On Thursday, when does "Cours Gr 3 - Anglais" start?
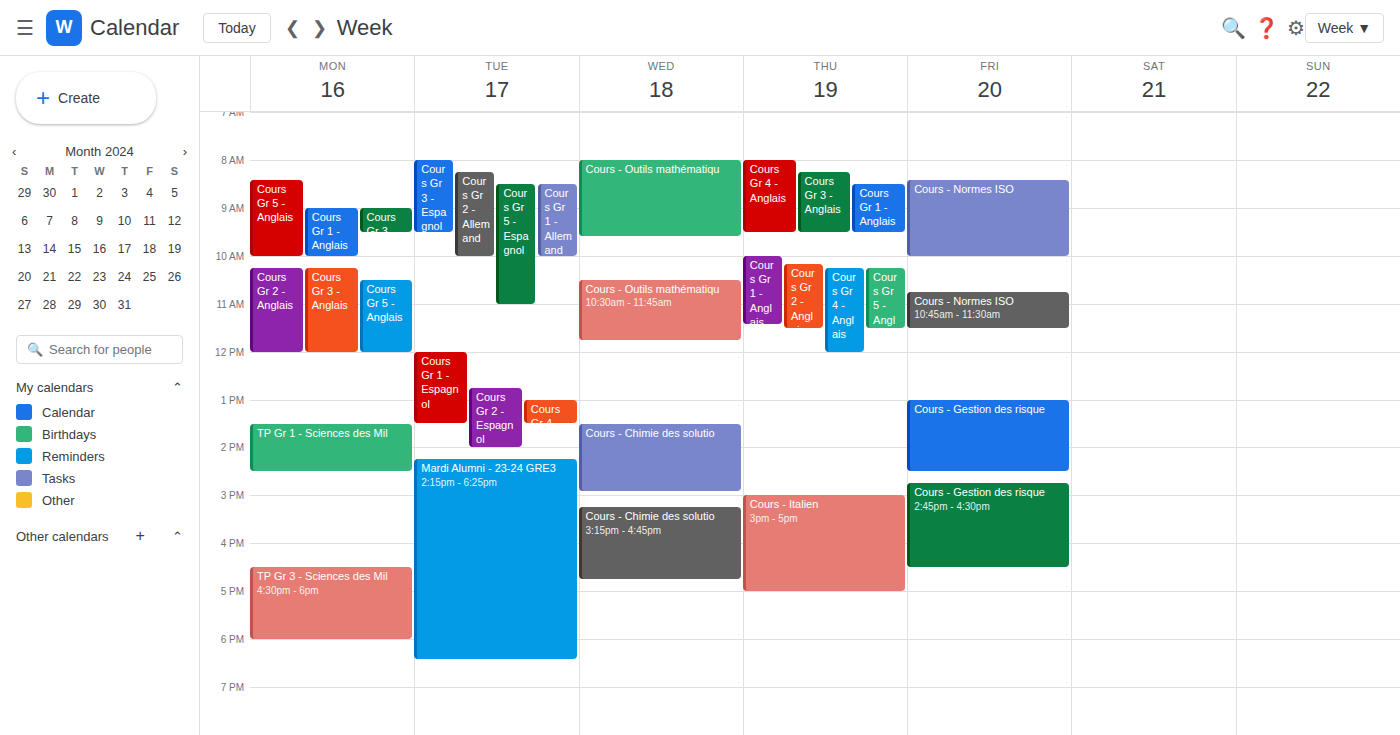
08:15